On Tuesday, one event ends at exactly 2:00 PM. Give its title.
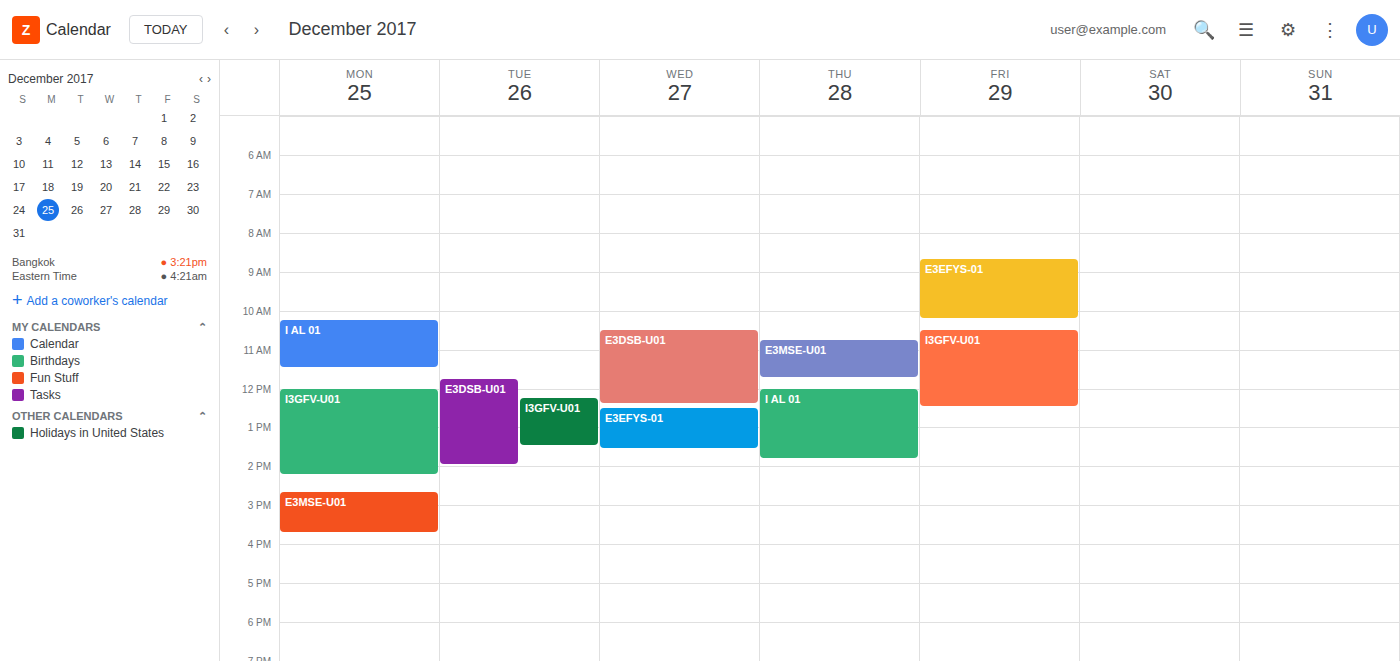
"E3DSB-U01"